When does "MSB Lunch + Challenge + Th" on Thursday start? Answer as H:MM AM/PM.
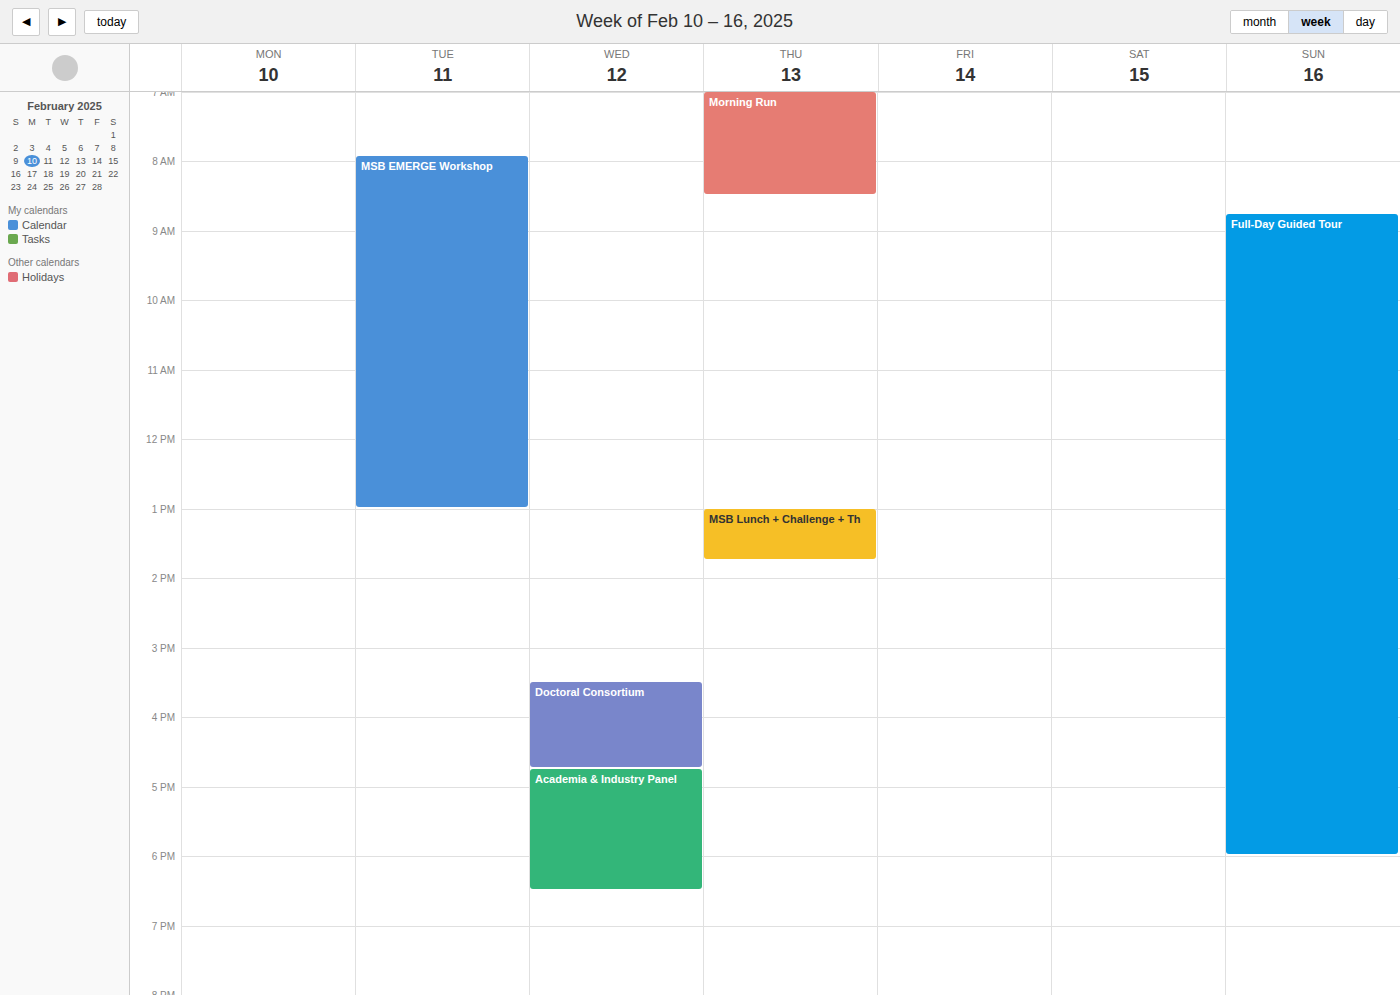
1:00 PM